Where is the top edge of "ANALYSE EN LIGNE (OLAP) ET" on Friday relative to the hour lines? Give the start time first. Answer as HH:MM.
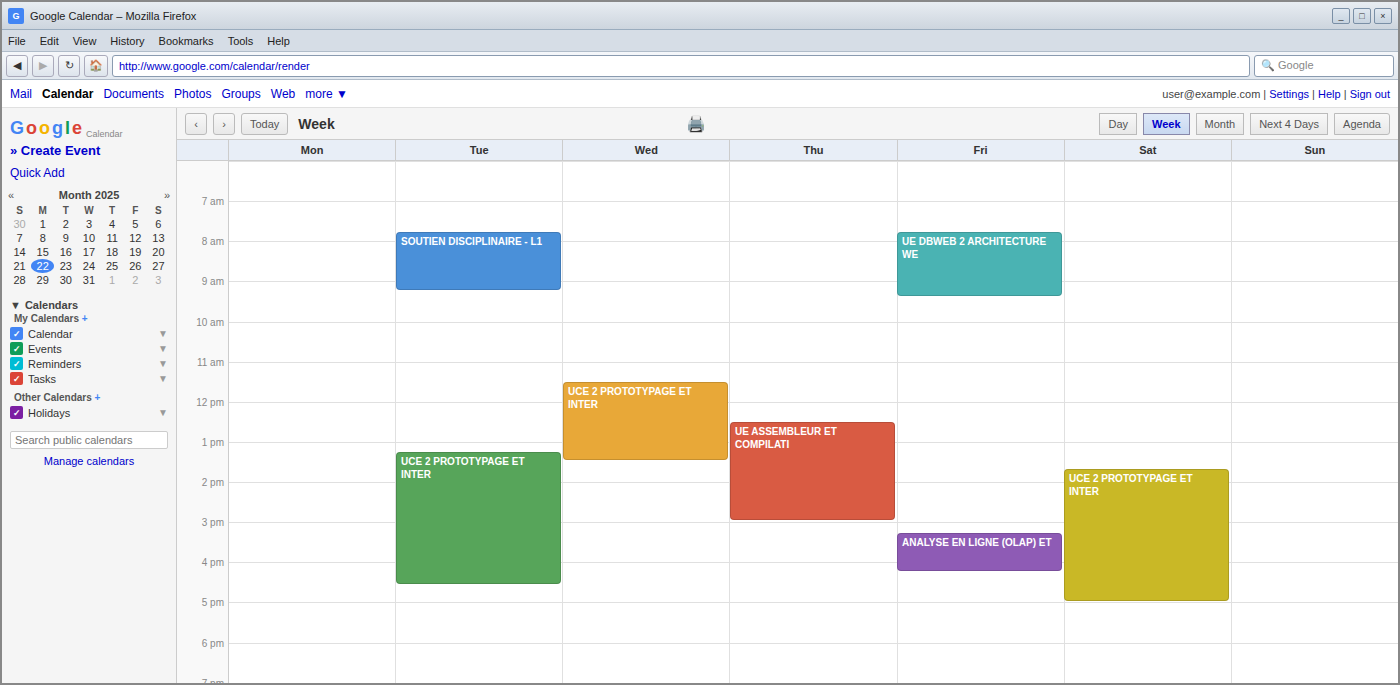
15:15 -- neither: a quarter of the way from the 15:00 line to the 16:00 line.